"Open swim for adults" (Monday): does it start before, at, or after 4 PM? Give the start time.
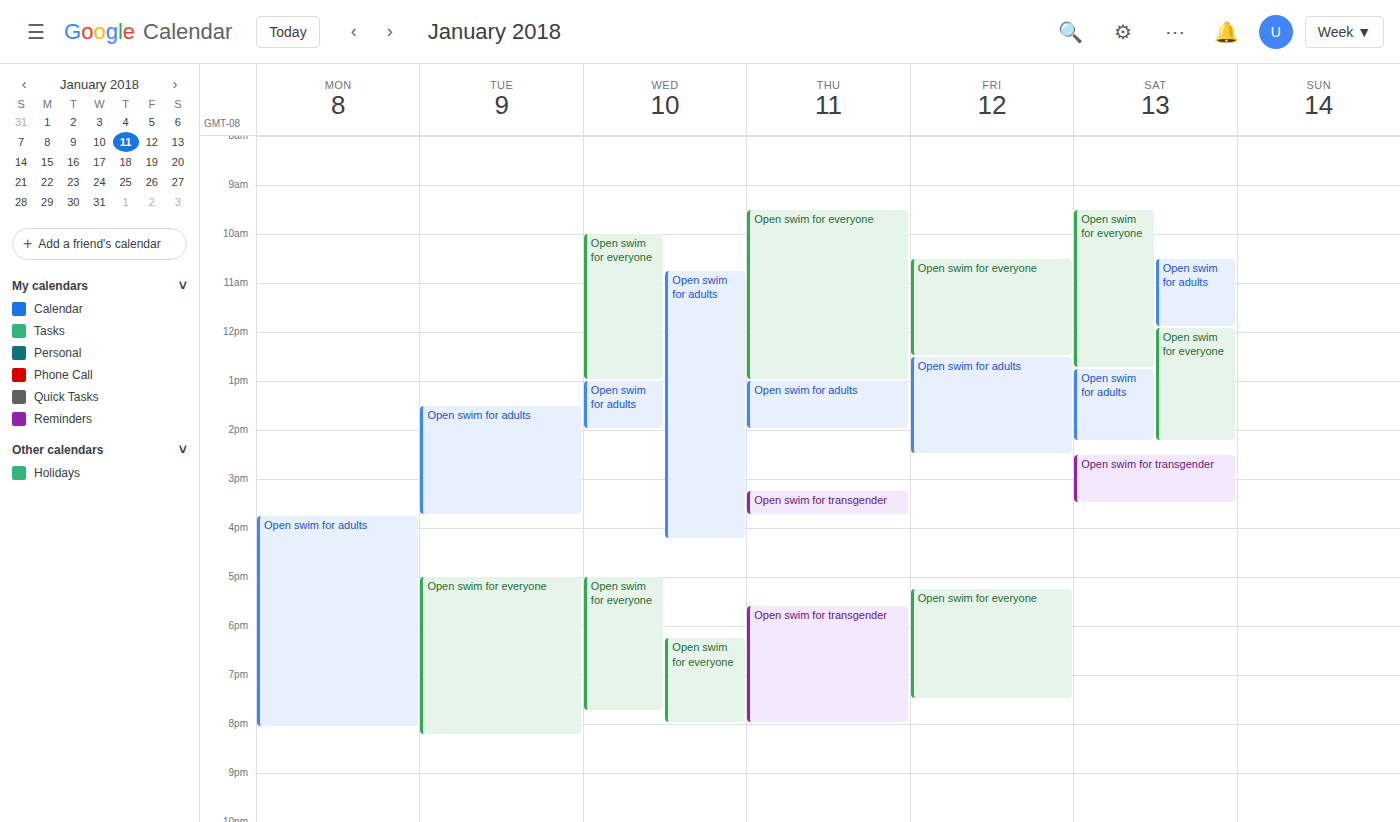
3:45 PM -- before 4 PM, 15 minutes above the 4 PM line.